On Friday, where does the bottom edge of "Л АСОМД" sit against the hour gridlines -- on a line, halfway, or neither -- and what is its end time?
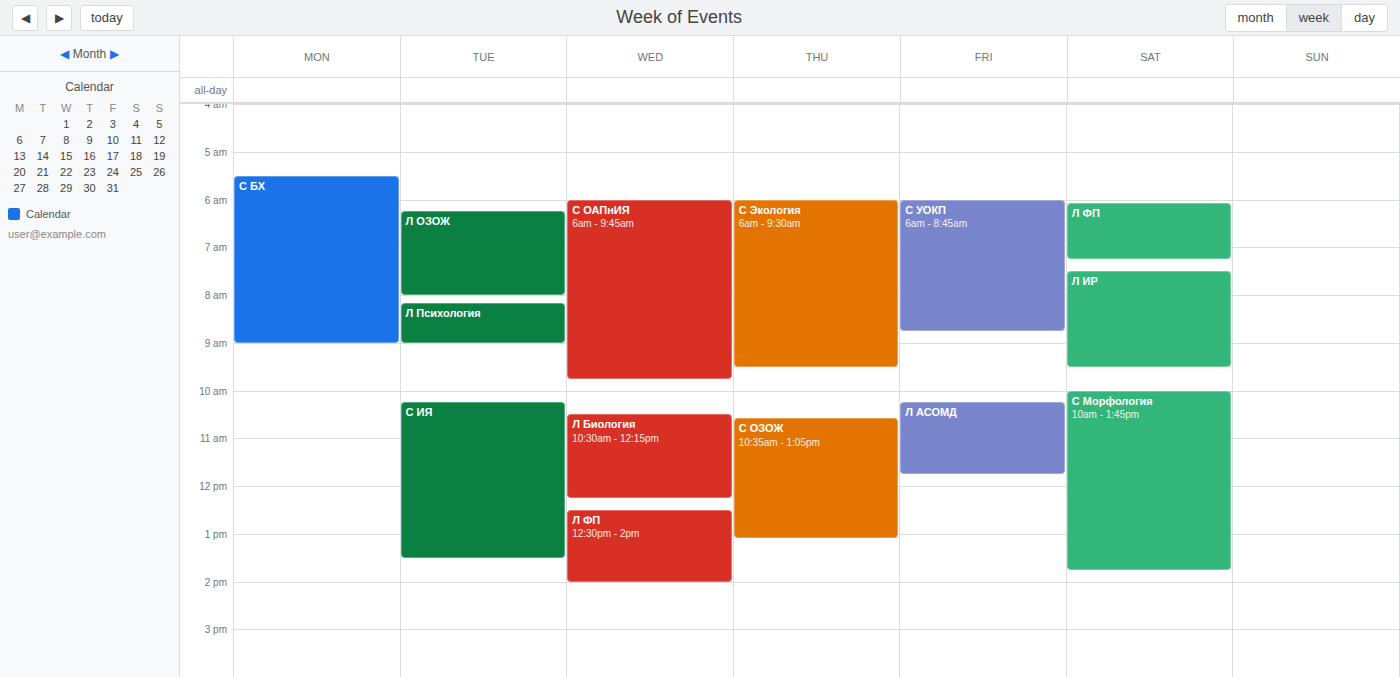
11:45 AM -- neither: three quarters of the way from the 11 AM line to the 12 PM line.